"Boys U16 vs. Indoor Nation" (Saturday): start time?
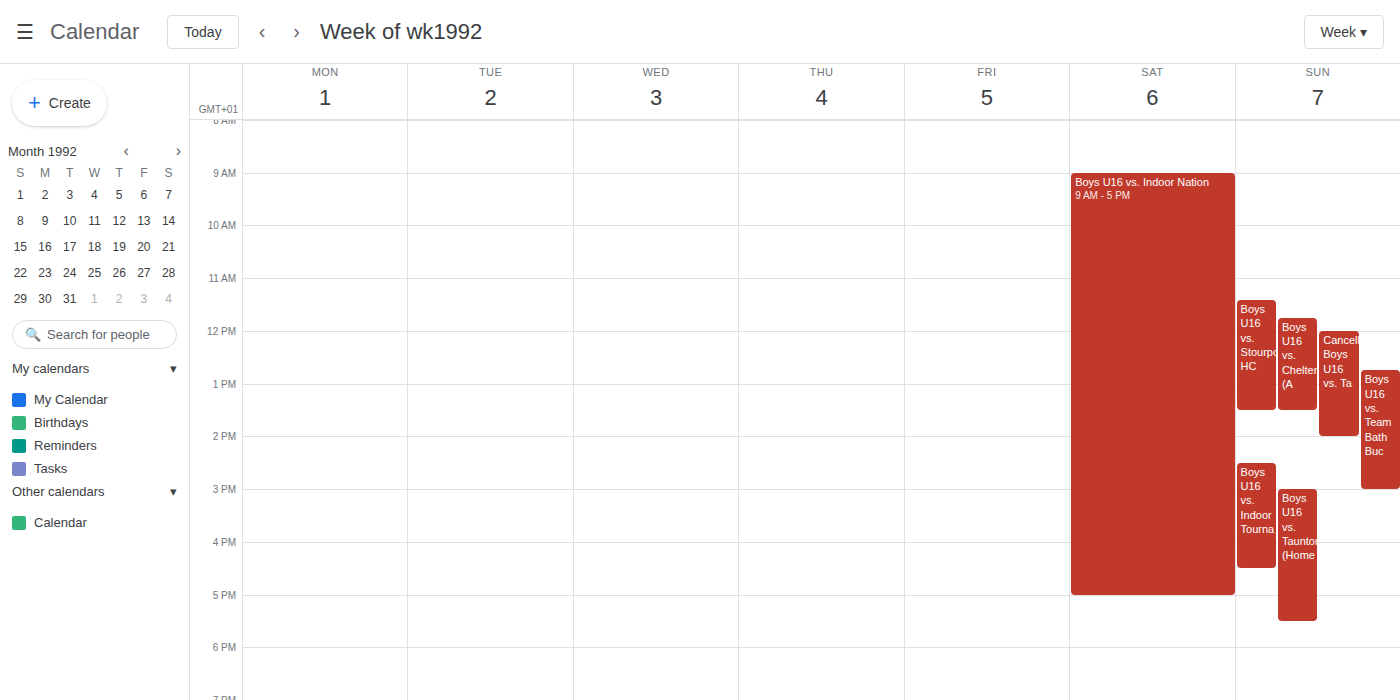
9:00 AM